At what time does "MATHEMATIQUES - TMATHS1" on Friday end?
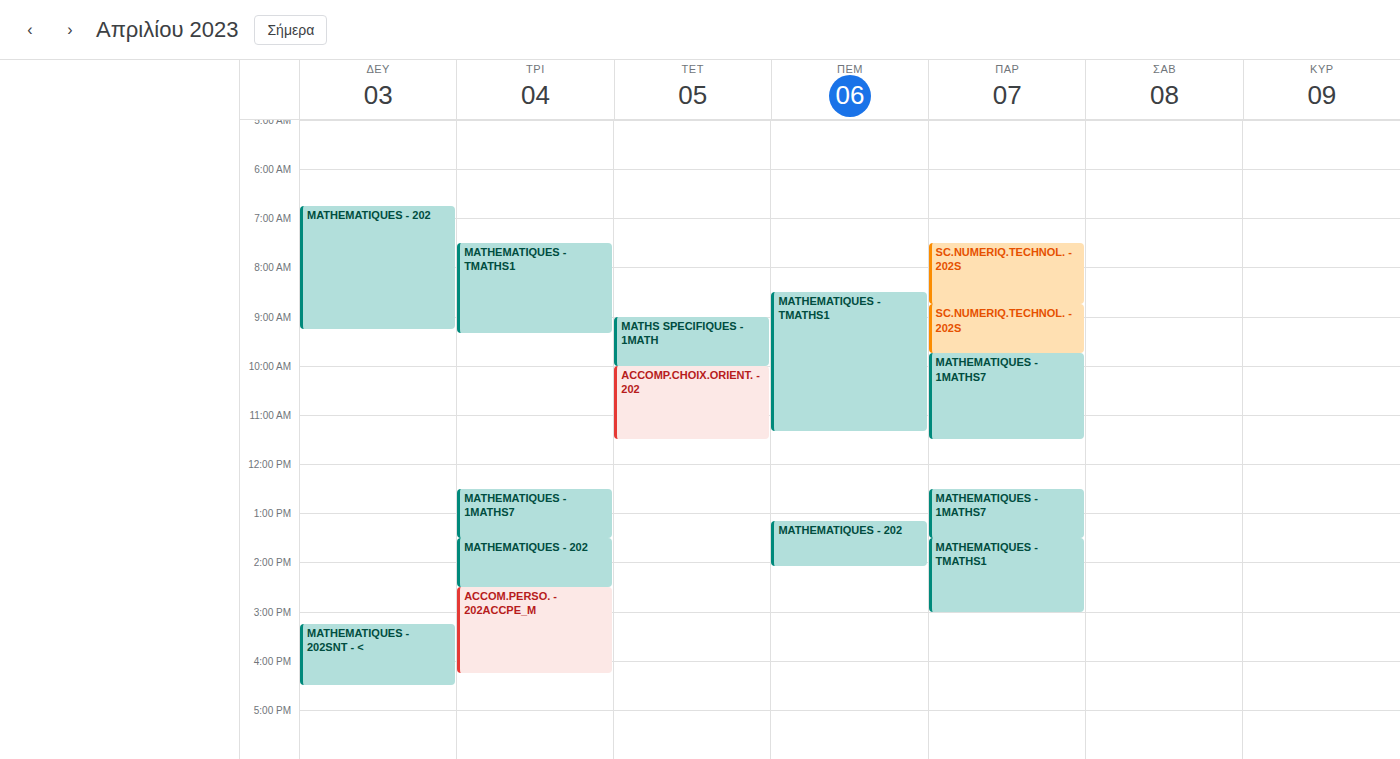
3:00 PM